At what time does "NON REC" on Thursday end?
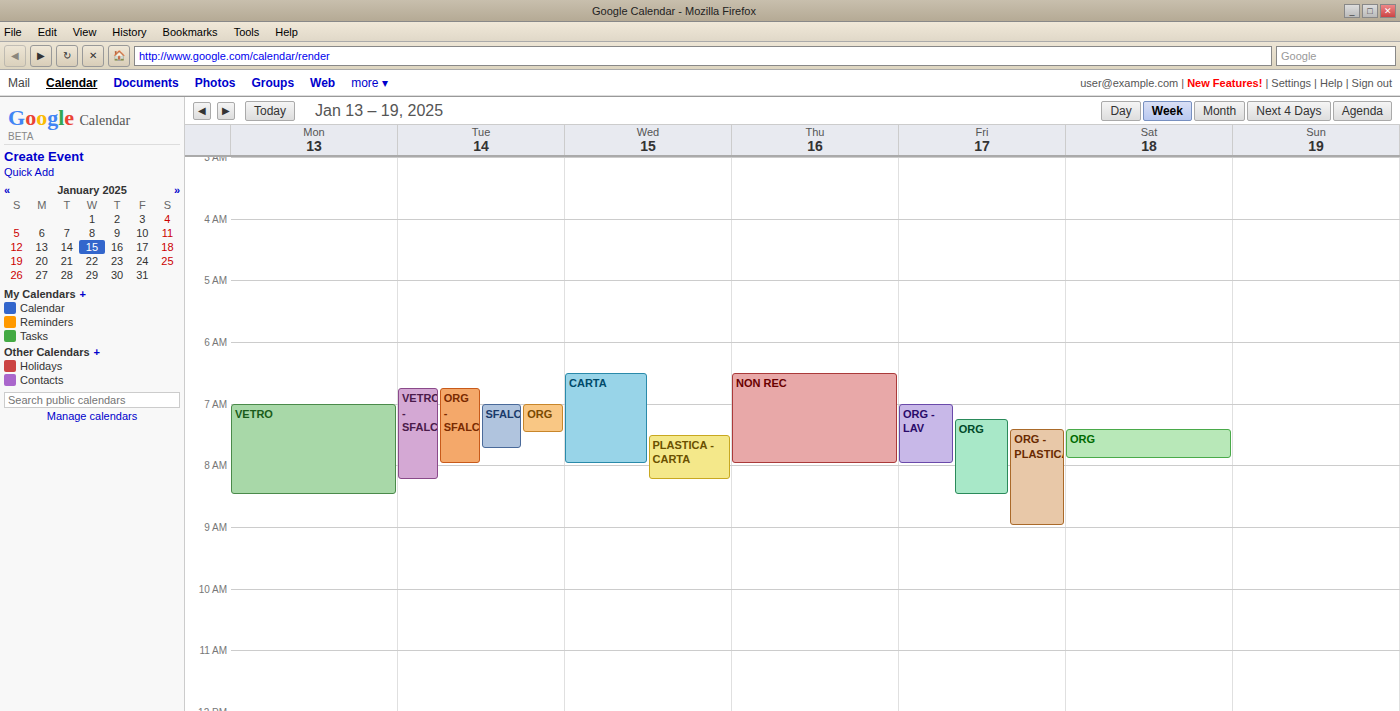
08:00